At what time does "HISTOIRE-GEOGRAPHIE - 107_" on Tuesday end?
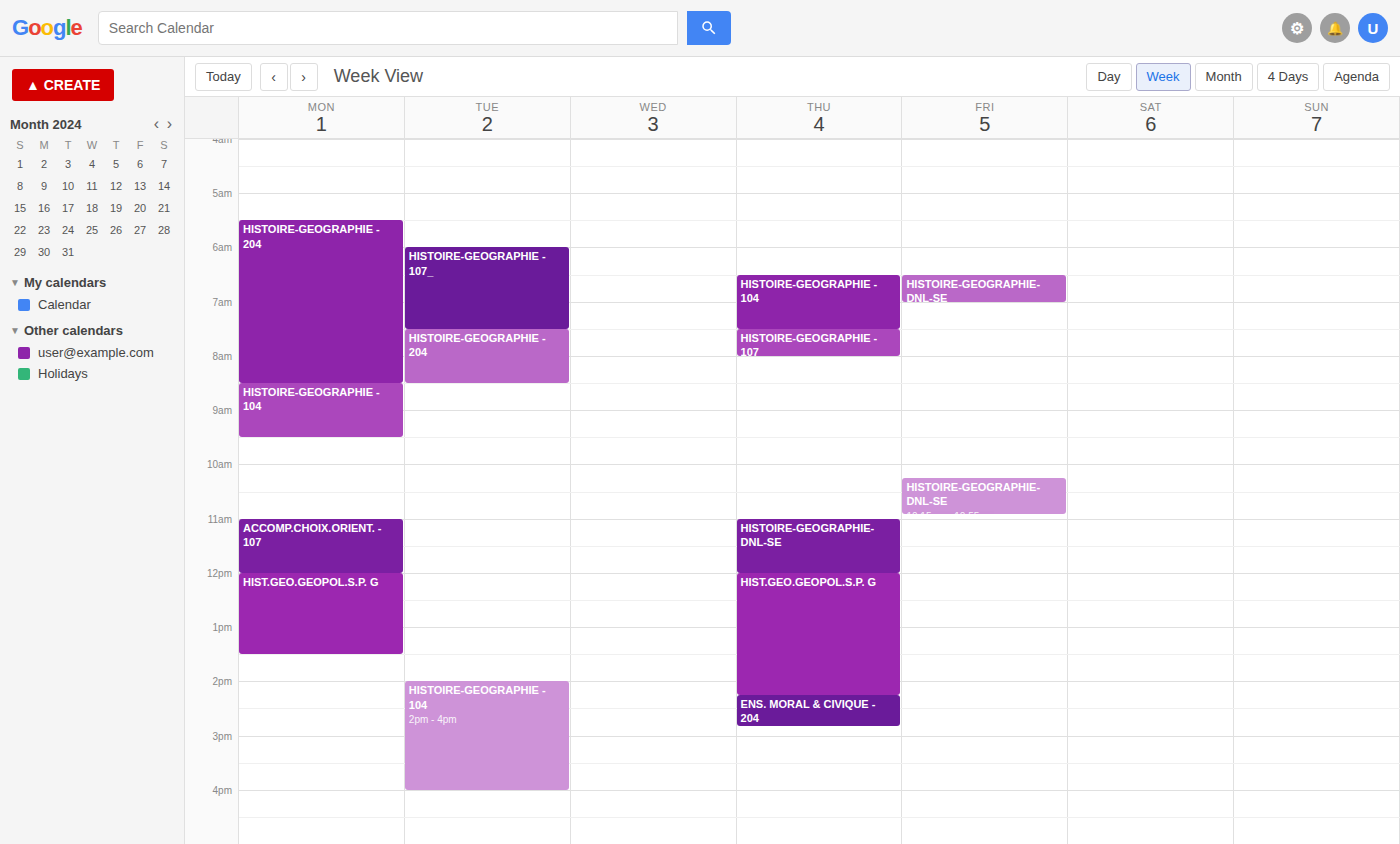
7:30 AM